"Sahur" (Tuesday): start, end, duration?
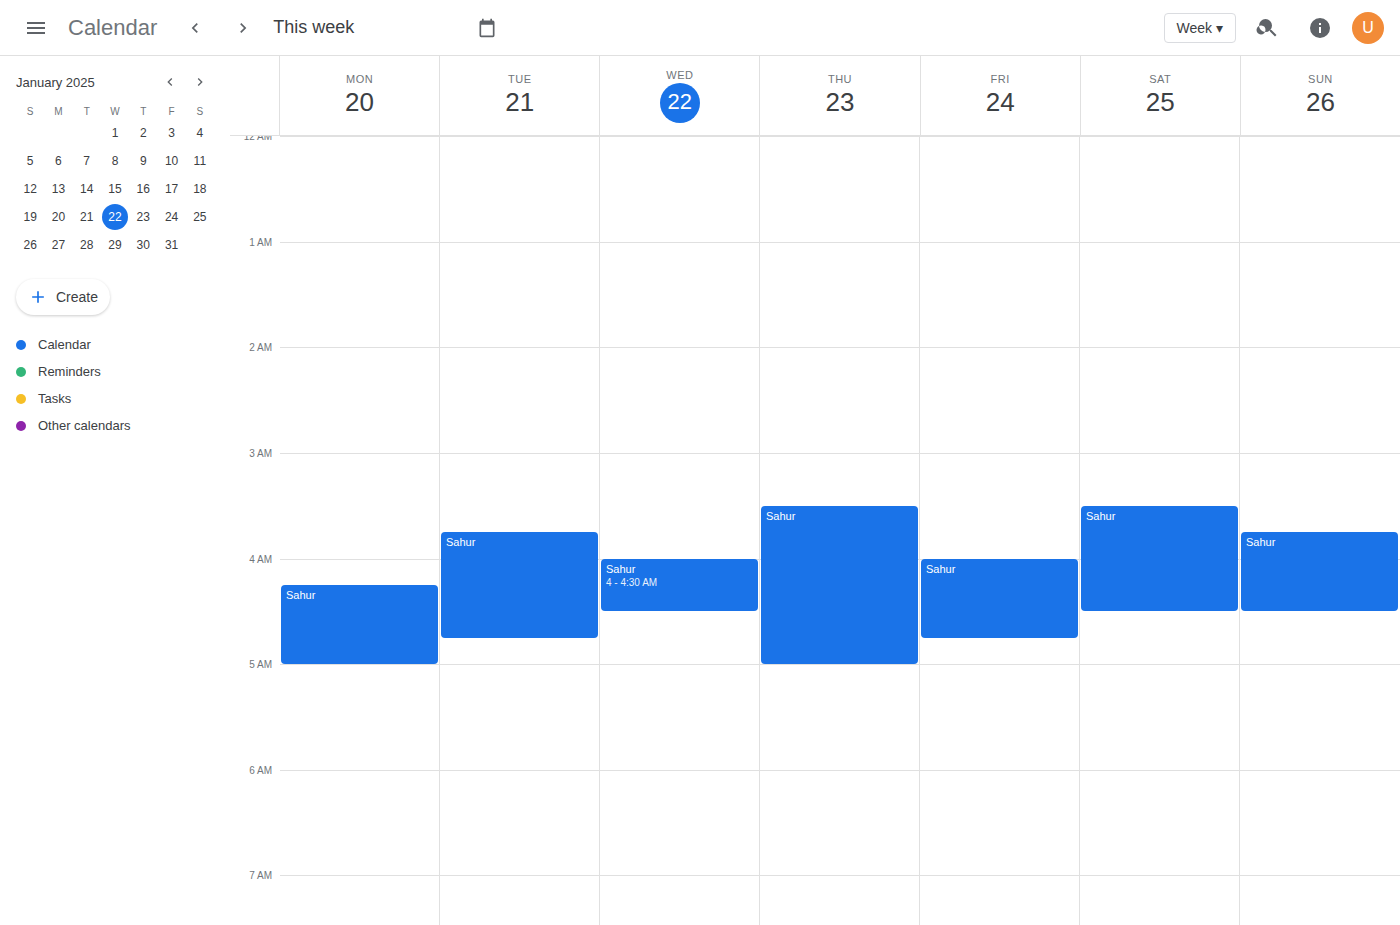
3:45 AM to 4:45 AM, 1 hour